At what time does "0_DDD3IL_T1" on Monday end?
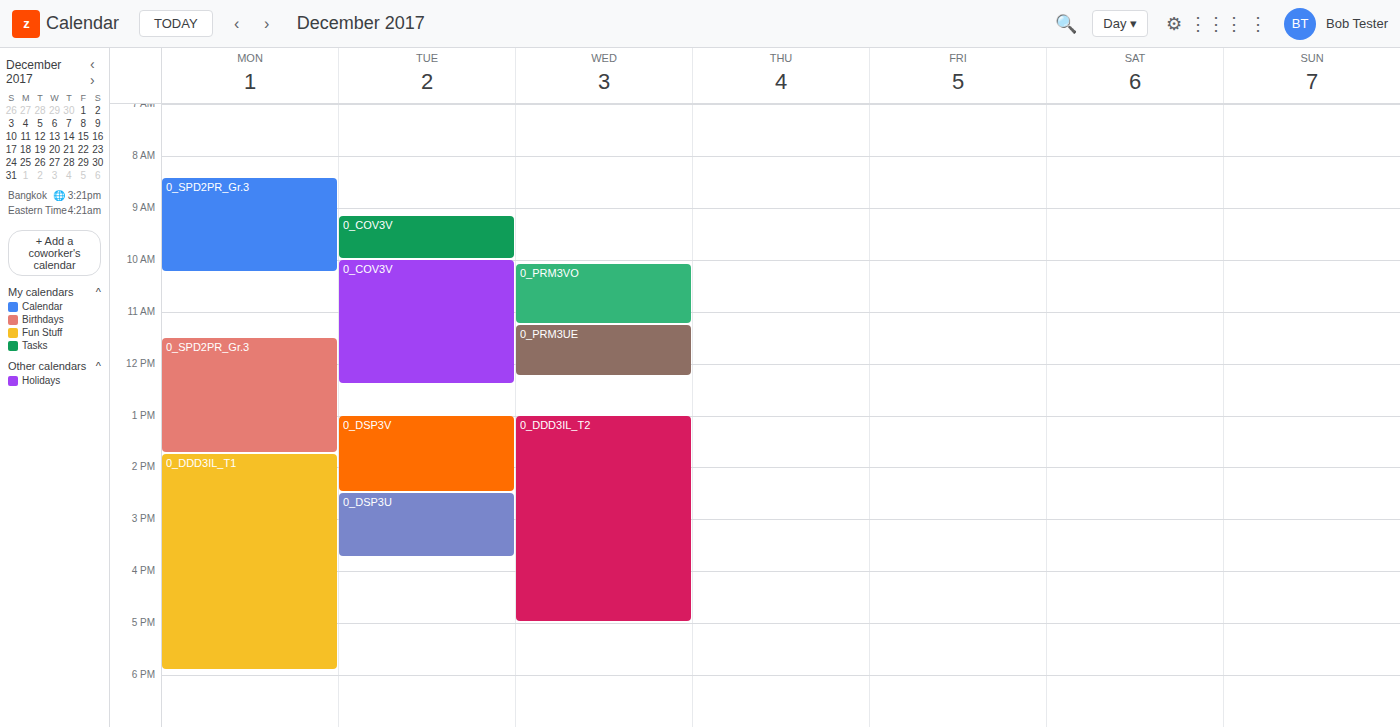
5:55 PM